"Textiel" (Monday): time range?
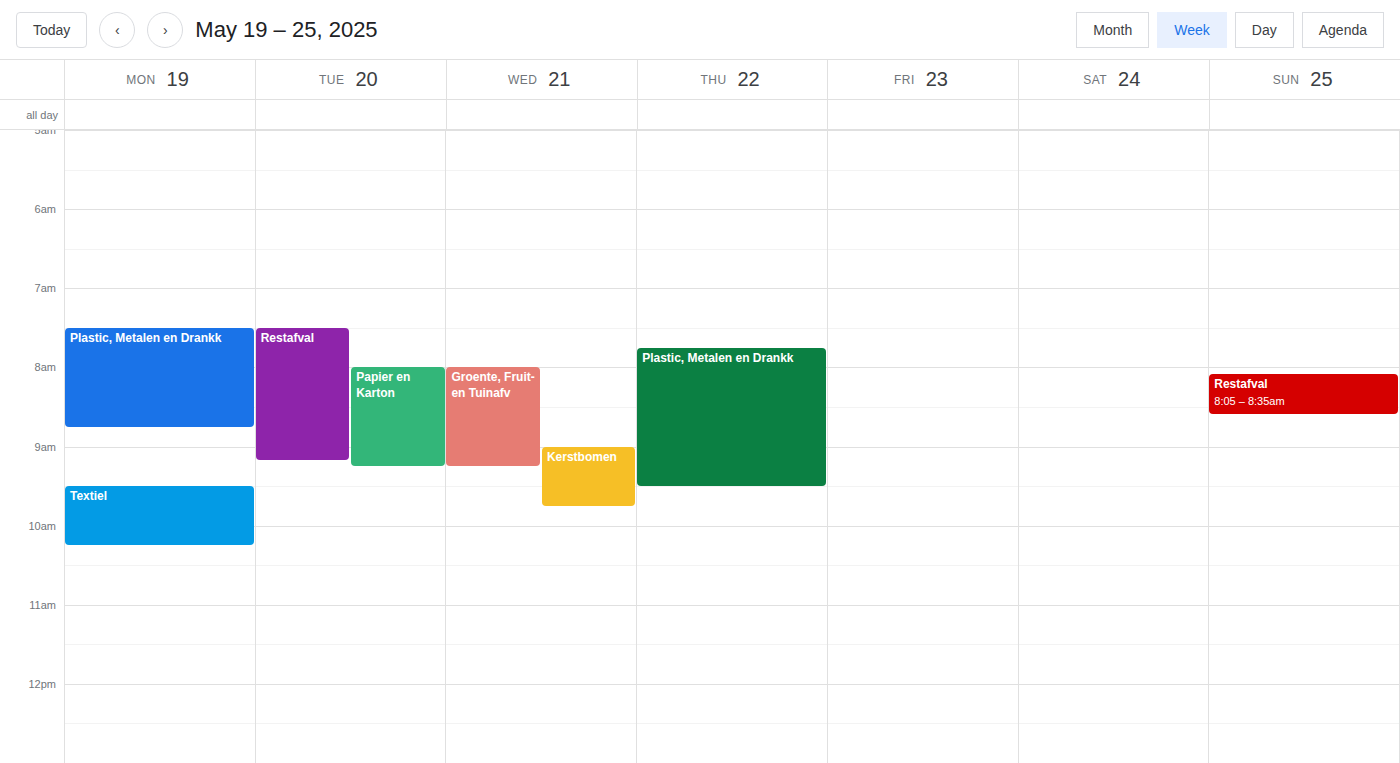
9:30 AM to 10:15 AM